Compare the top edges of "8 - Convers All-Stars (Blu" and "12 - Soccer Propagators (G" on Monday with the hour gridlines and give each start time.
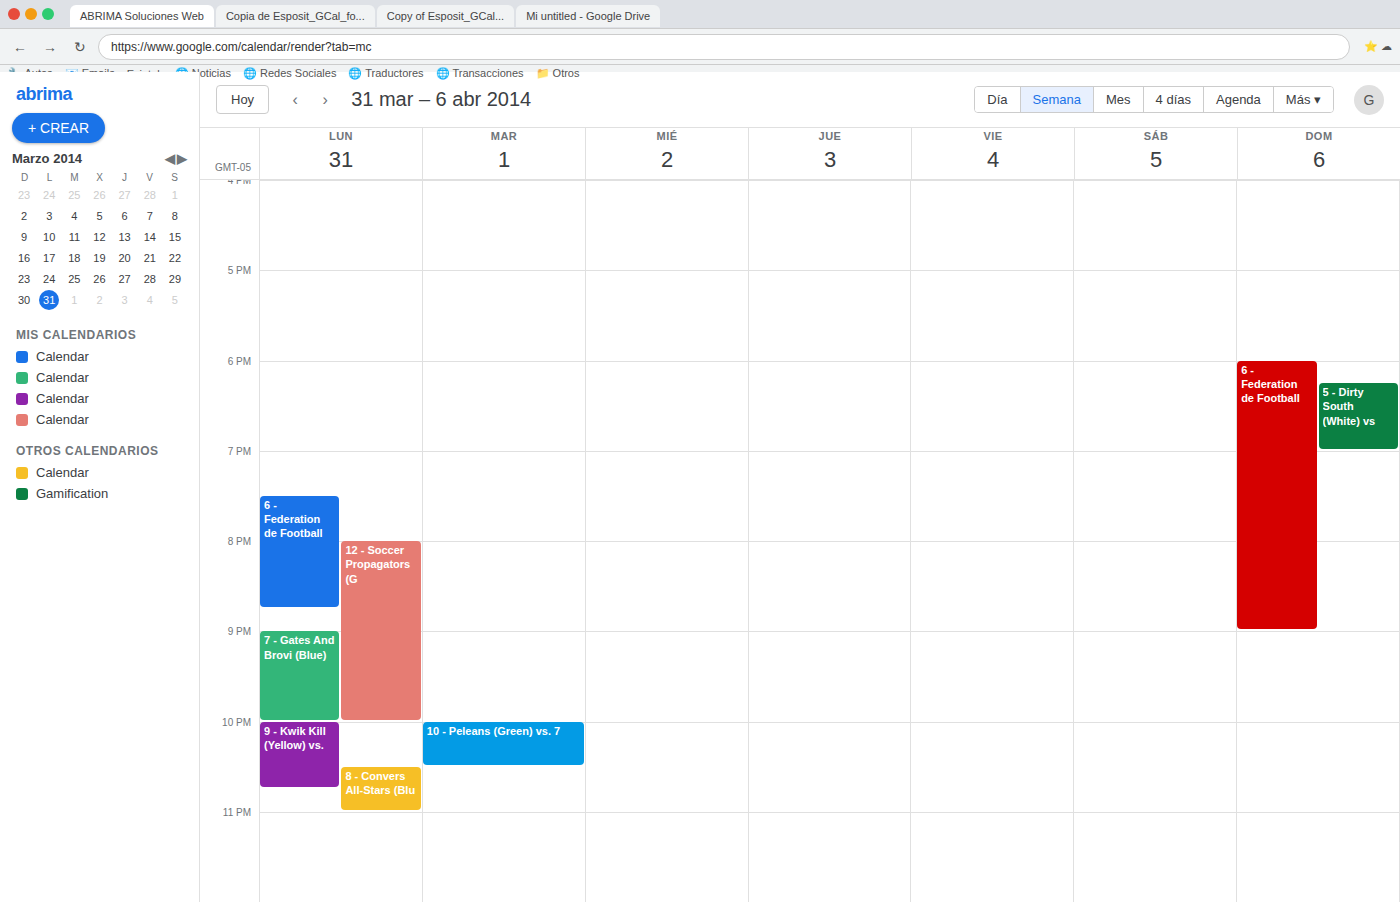
"8 - Convers All-Stars (Blu": 10:30 PM, halfway between the 10 PM and 11 PM lines. "12 - Soccer Propagators (G": 8:00 PM, exactly on the 8 PM line.